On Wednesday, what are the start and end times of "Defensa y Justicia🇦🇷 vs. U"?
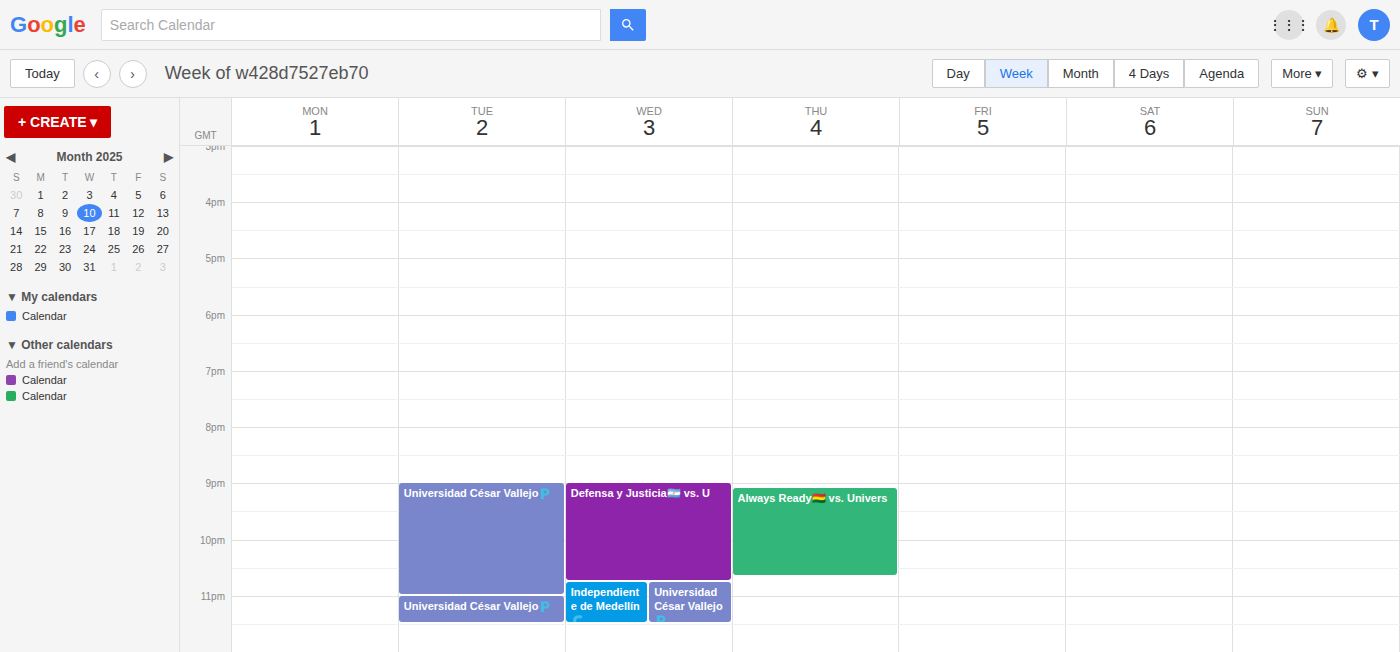
21:00 to 22:45